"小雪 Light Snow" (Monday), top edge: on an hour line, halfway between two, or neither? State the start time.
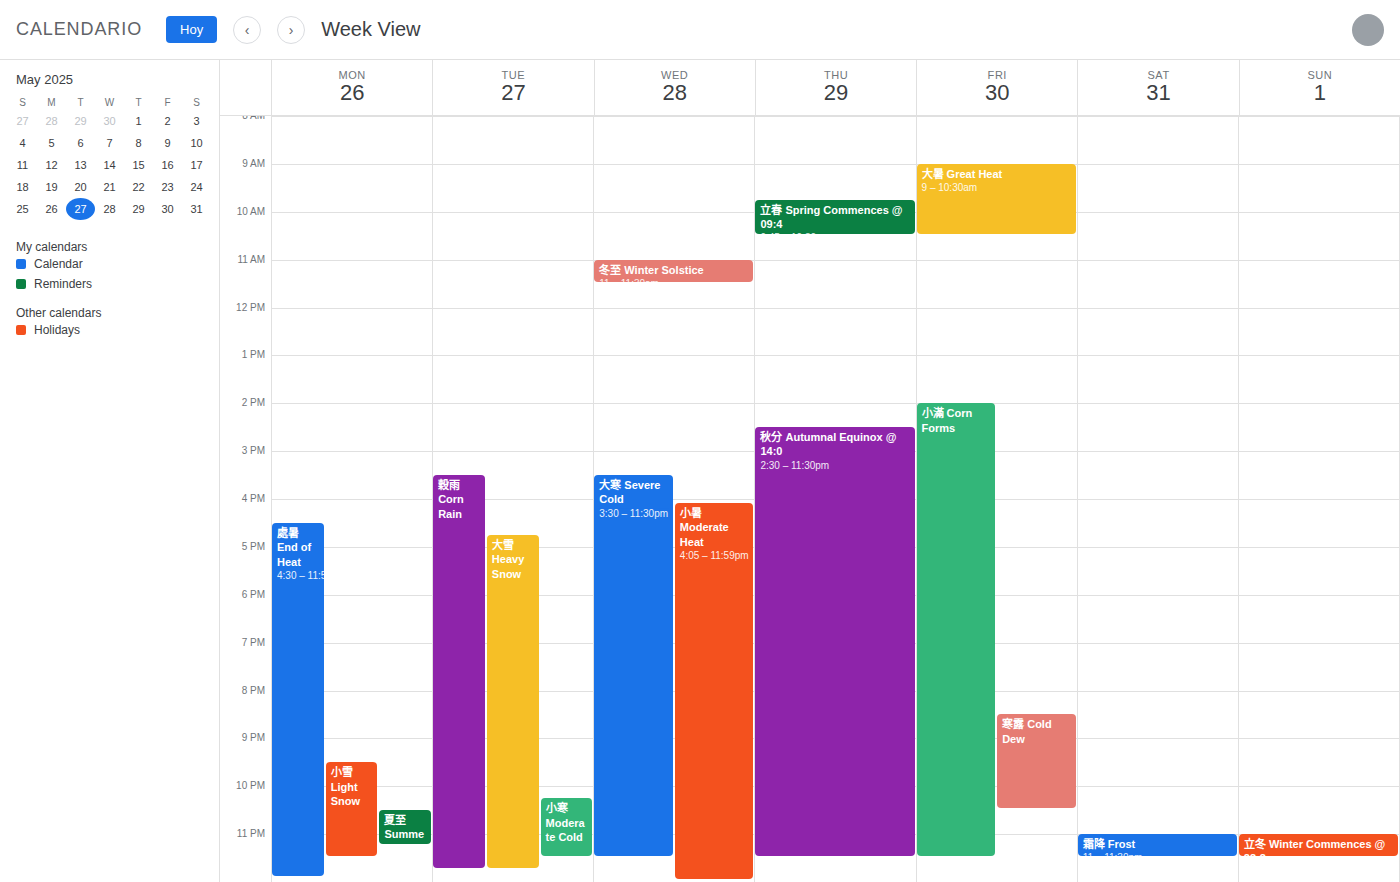
9:30 PM -- halfway between the 9 PM and 10 PM lines.